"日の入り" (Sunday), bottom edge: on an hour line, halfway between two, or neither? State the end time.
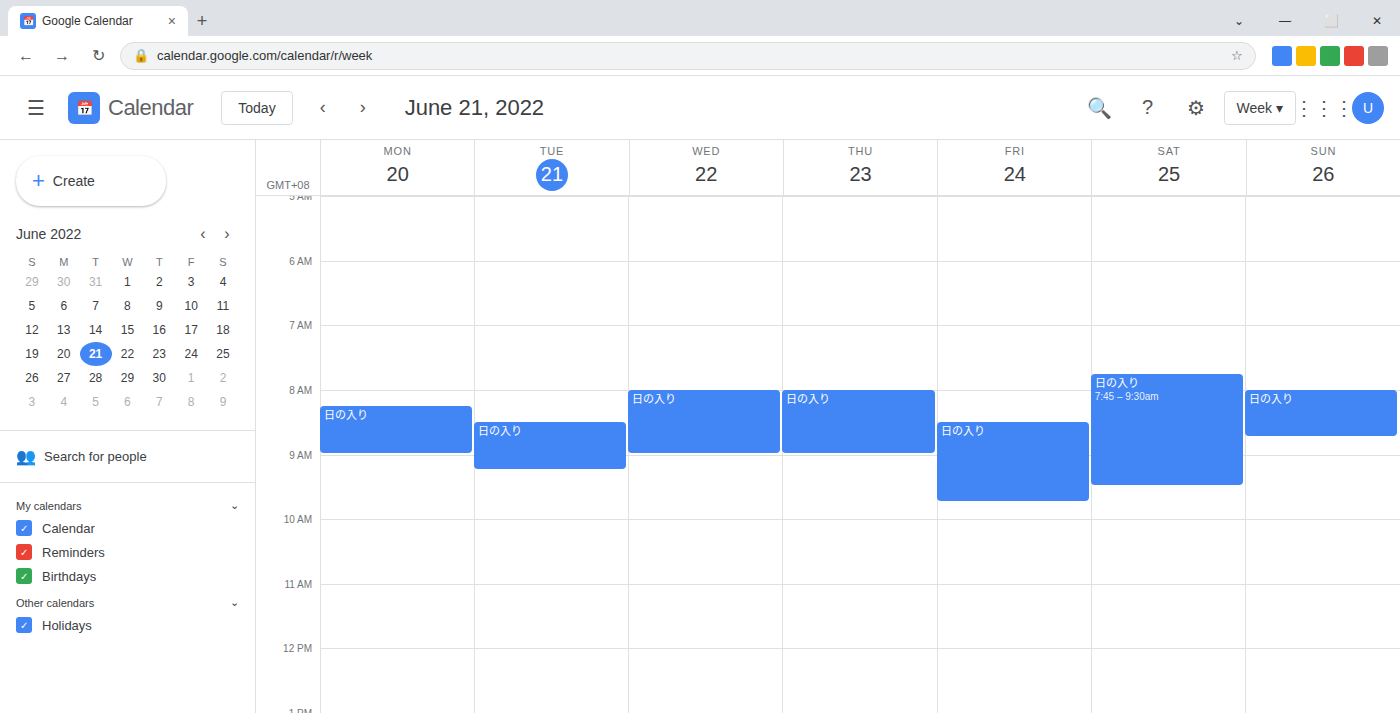
08:45 -- neither: three quarters of the way from the 08:00 line to the 09:00 line.